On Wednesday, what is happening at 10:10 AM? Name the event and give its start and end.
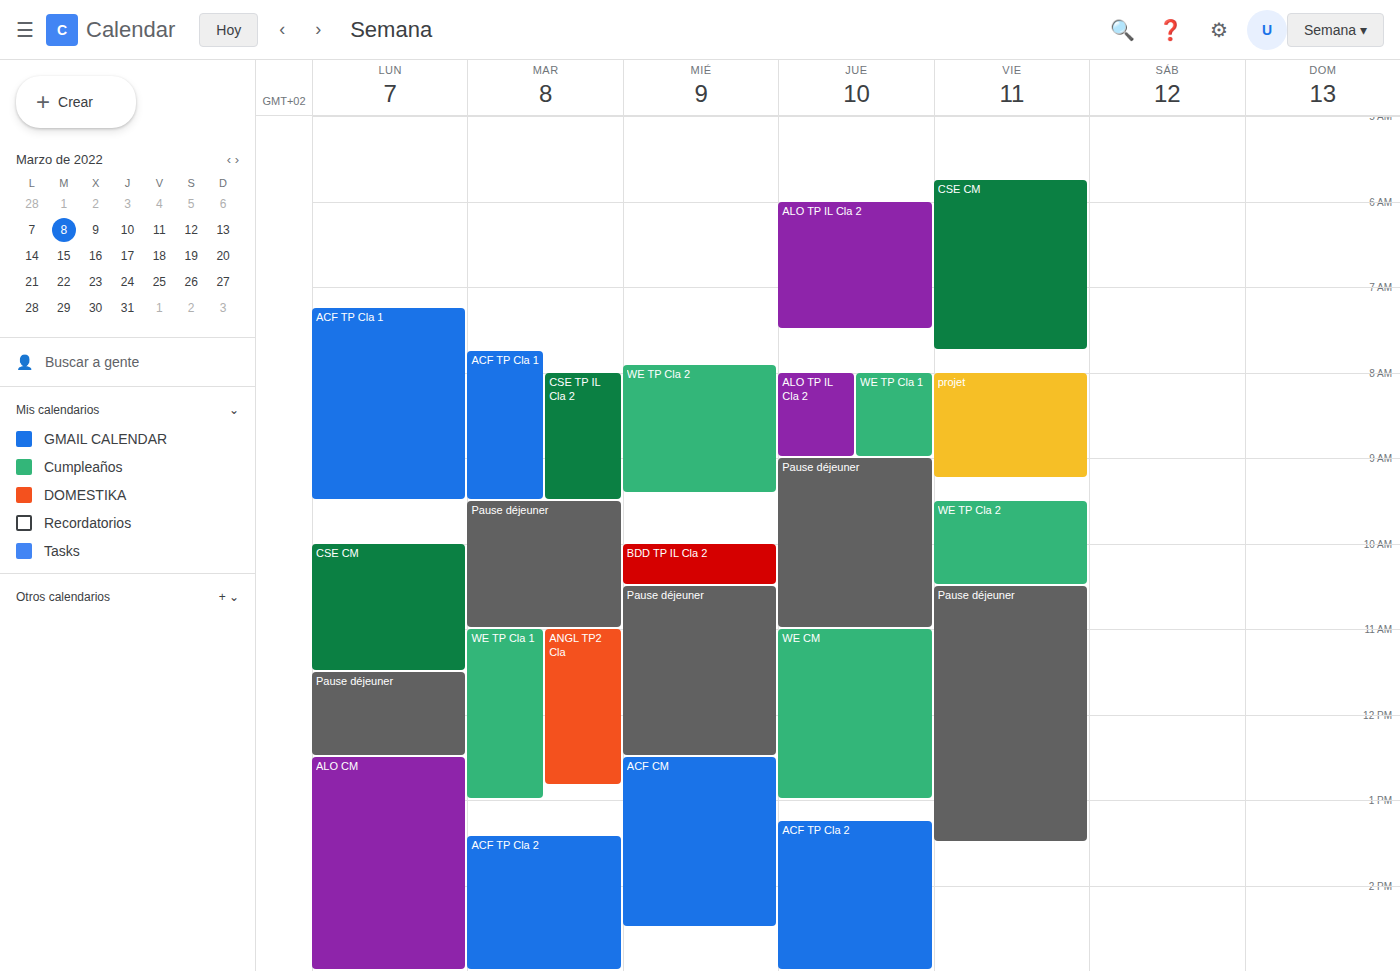
"BDD TP IL Cla 2", 10:00 AM to 10:30 AM